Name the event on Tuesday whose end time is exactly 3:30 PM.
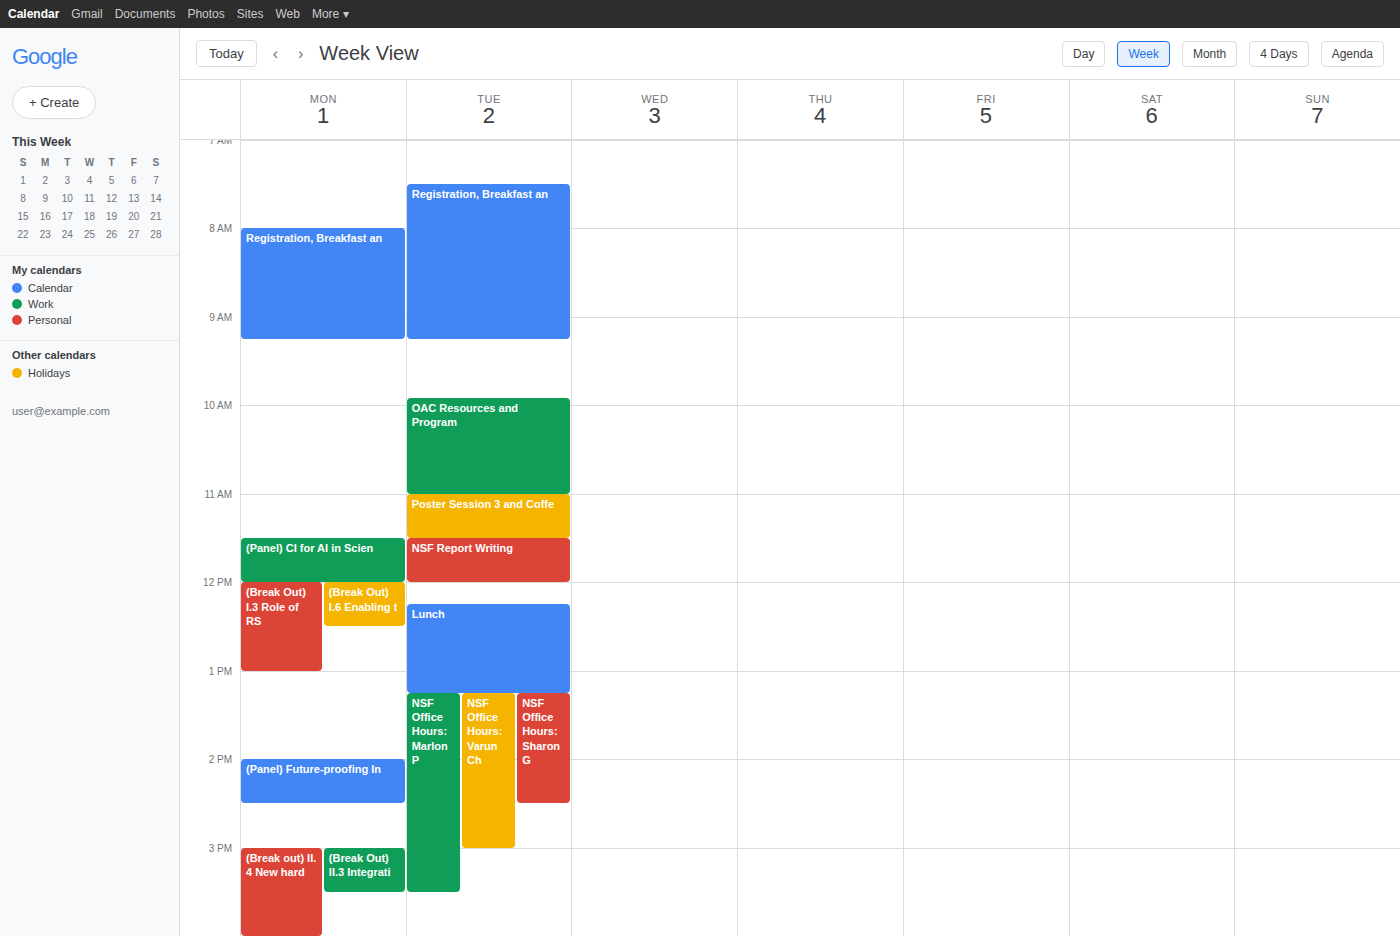
"NSF Office Hours: Marlon P"